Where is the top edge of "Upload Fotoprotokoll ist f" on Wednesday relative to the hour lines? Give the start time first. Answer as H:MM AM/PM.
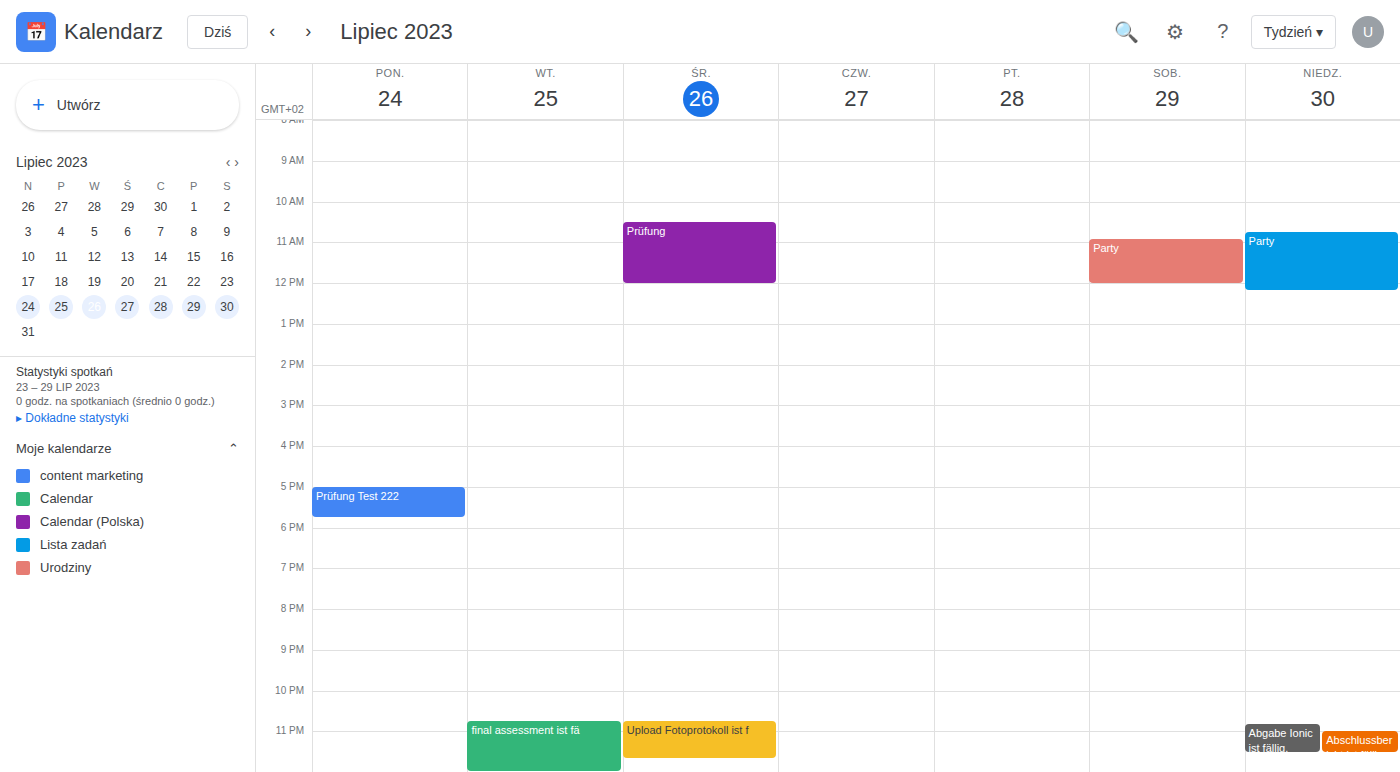
10:45 PM -- neither: three quarters of the way from the 10 PM line to the 11 PM line.